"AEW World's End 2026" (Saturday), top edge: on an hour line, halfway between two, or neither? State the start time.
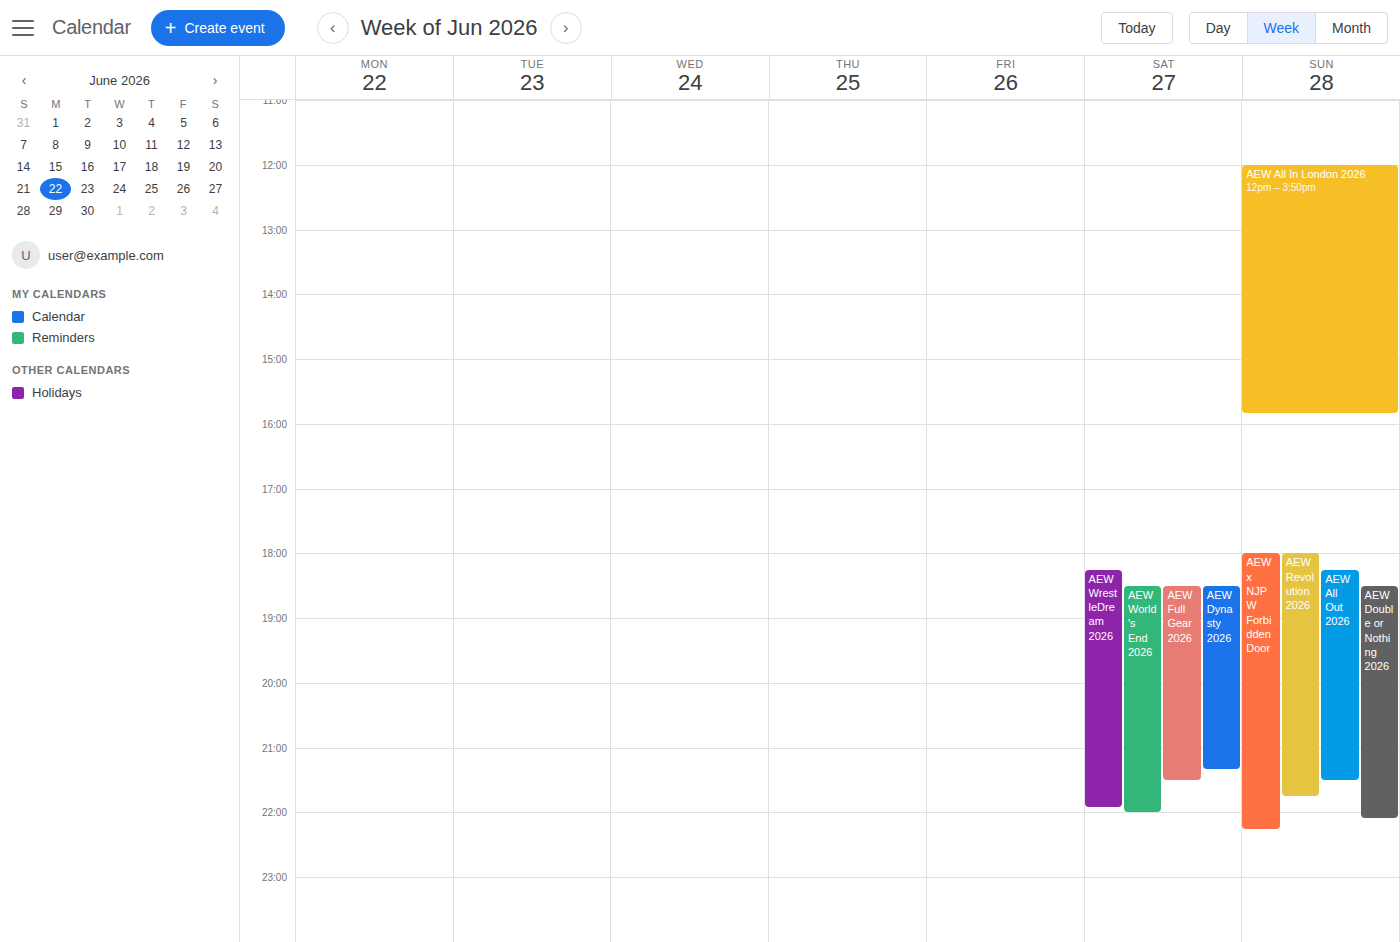
6:30 PM -- halfway between the 6 PM and 7 PM lines.